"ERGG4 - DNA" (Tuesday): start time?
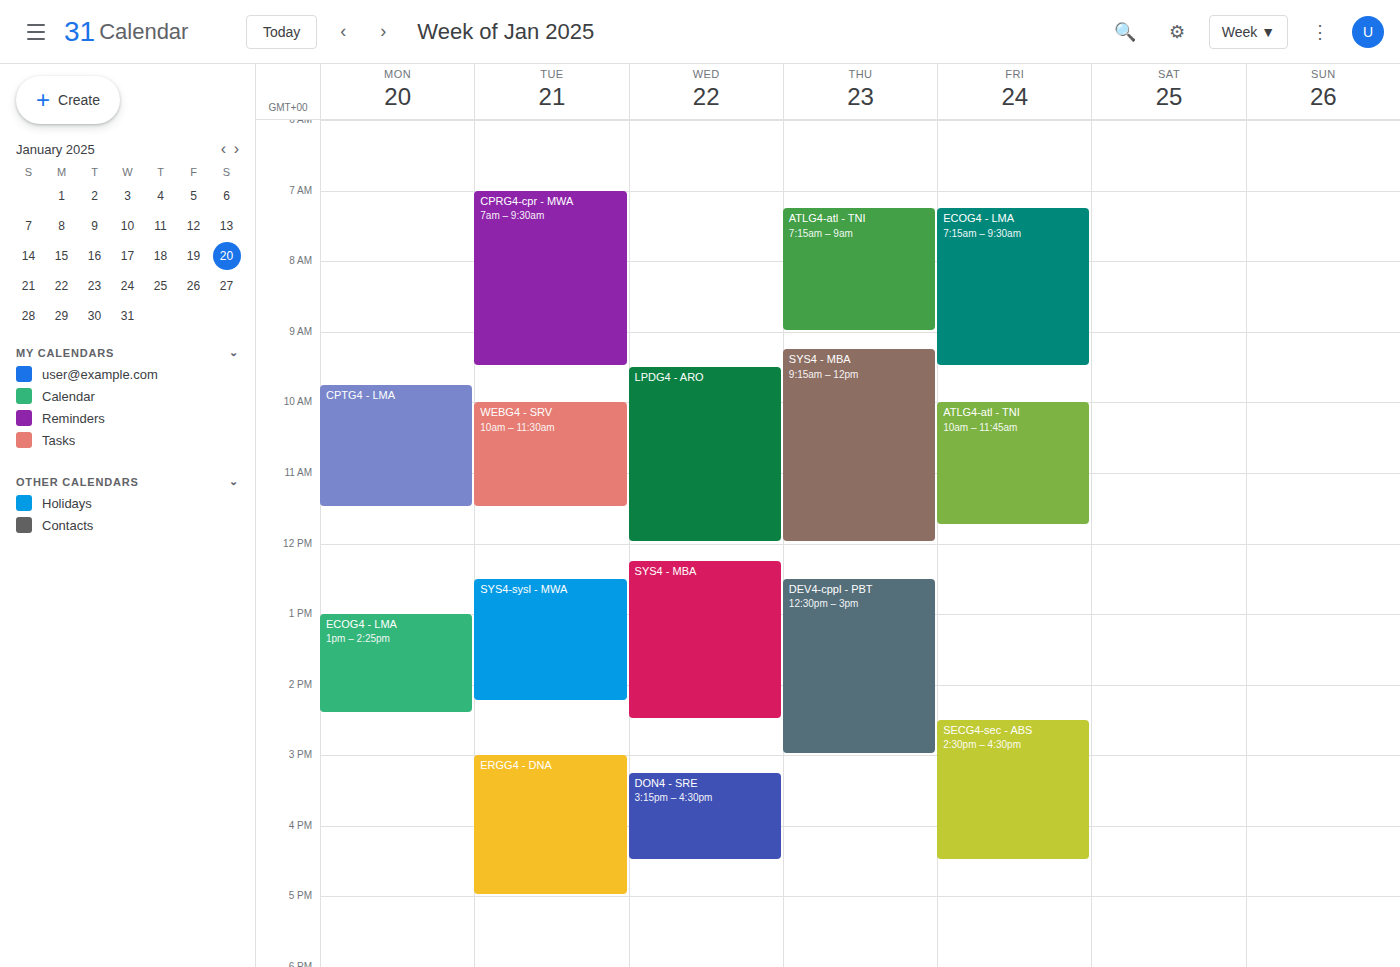
3:00 PM